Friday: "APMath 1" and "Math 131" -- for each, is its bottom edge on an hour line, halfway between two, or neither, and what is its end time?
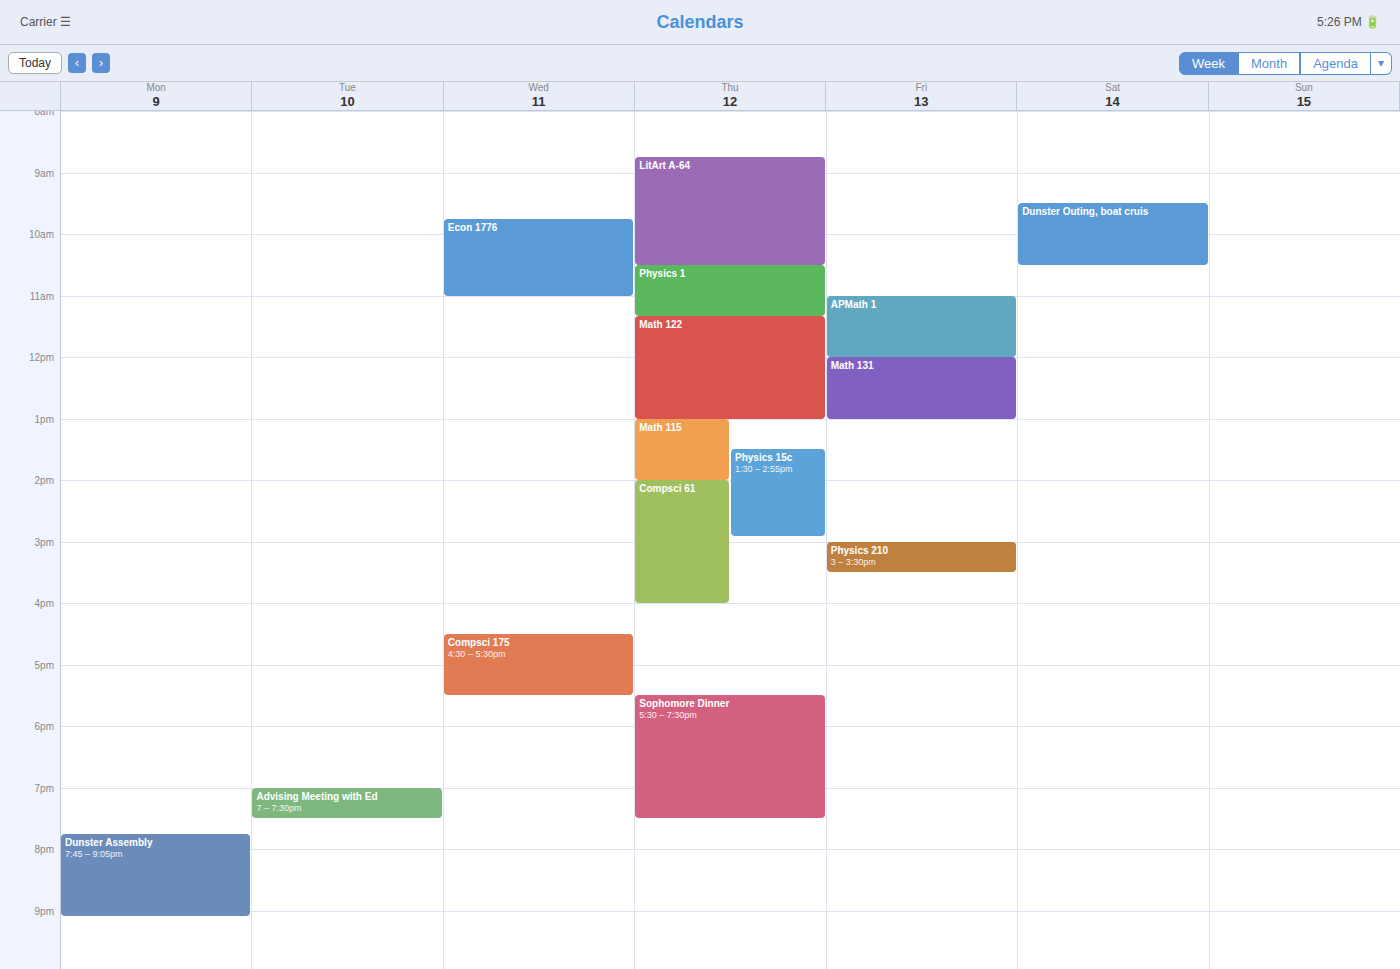
"APMath 1": 12:00, exactly on the 12:00 line. "Math 131": 13:00, exactly on the 13:00 line.